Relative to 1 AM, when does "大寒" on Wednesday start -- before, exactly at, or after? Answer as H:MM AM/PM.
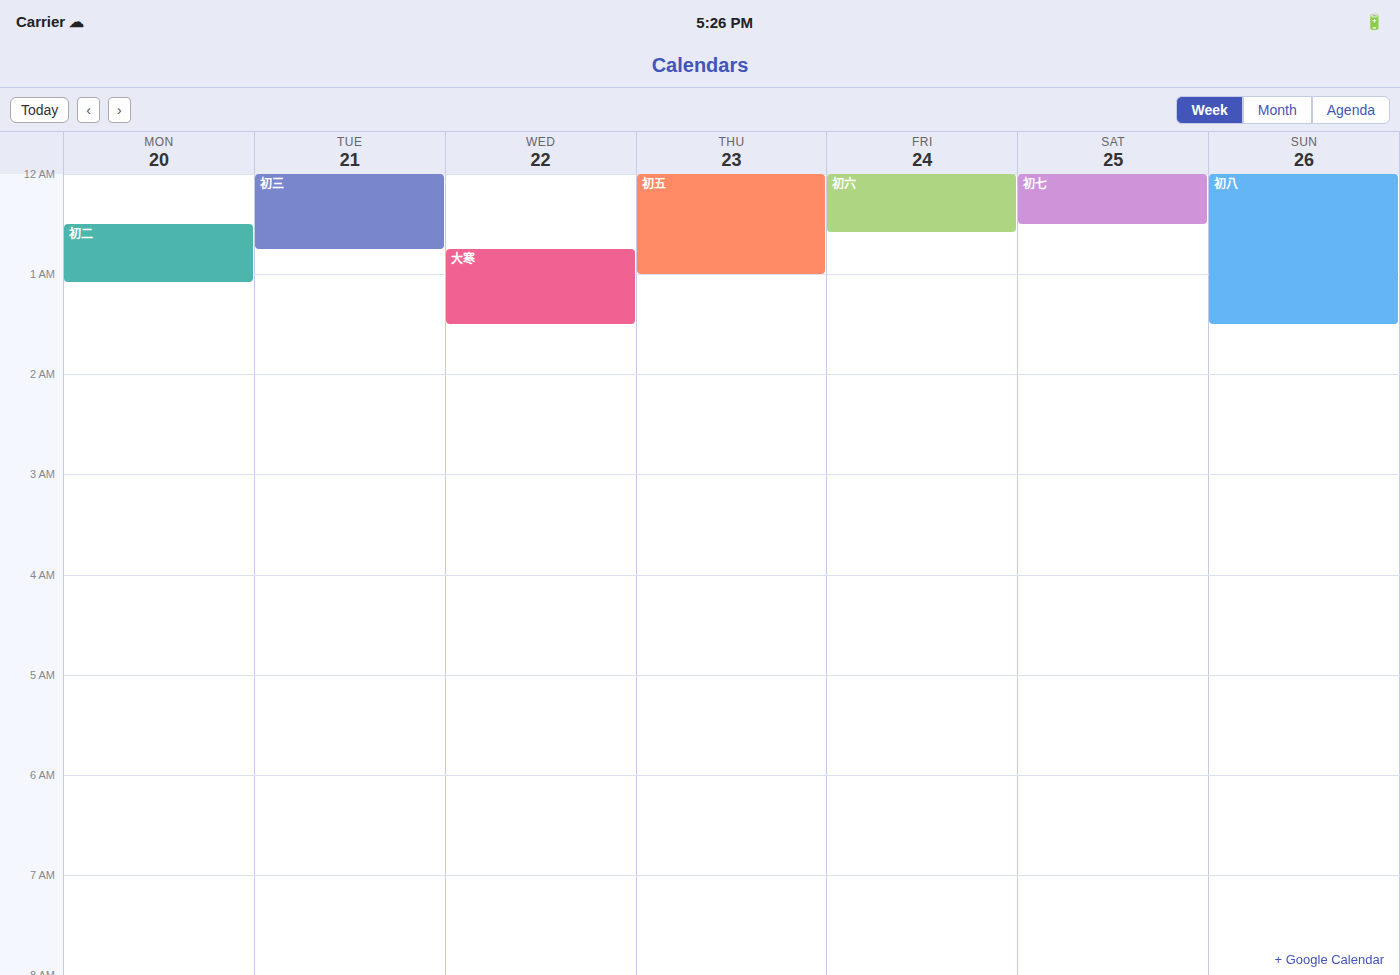
12:45 AM -- before 1 AM, 15 minutes above the 1 AM line.